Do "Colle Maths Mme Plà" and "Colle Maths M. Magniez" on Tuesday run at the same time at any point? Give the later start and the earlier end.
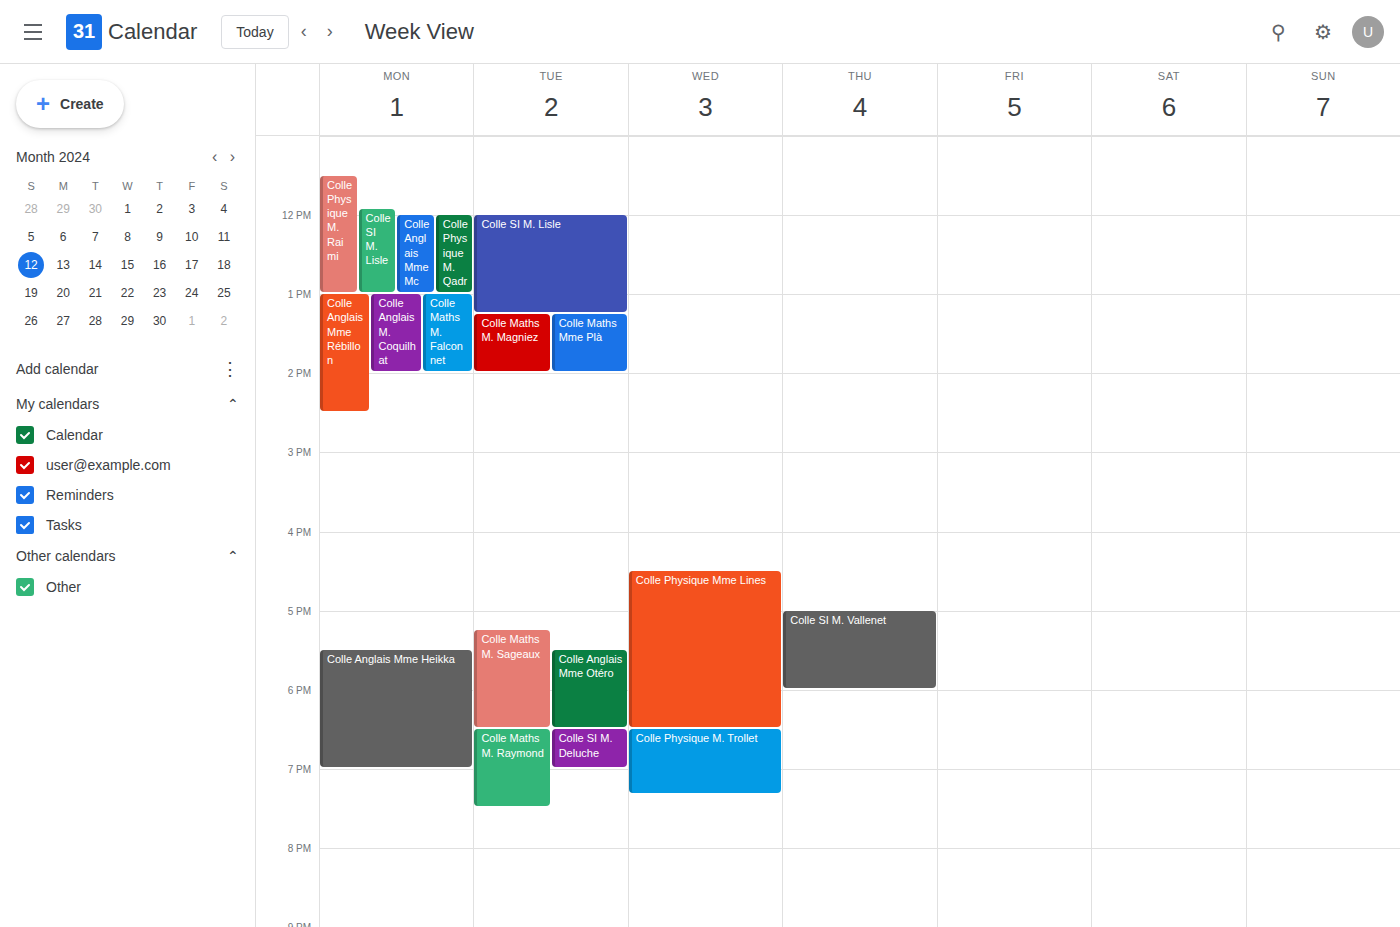
"Colle Maths M. Magniez" runs 1:15 PM to 2:00 PM, inside "Colle Maths Mme Plà" -- they overlap.